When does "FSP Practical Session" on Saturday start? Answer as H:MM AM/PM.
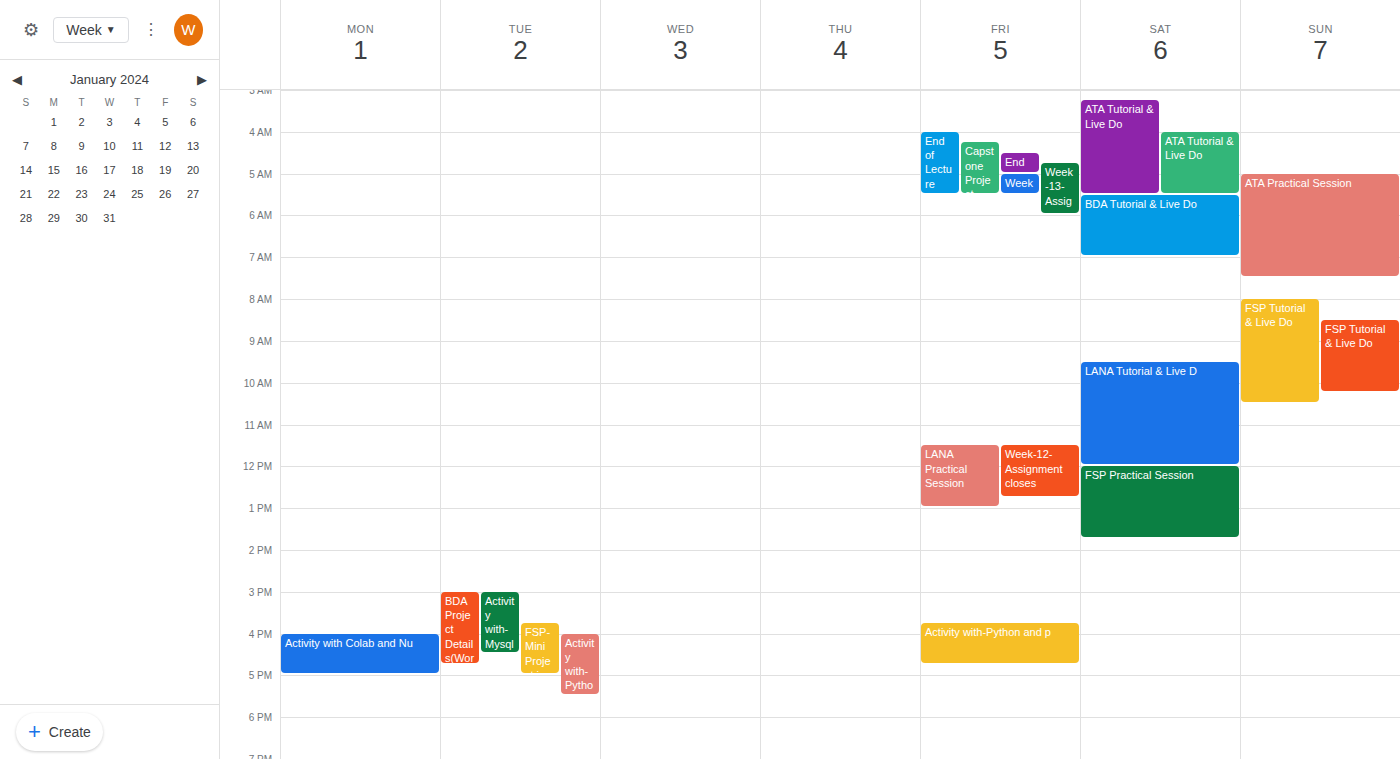
12:00 PM